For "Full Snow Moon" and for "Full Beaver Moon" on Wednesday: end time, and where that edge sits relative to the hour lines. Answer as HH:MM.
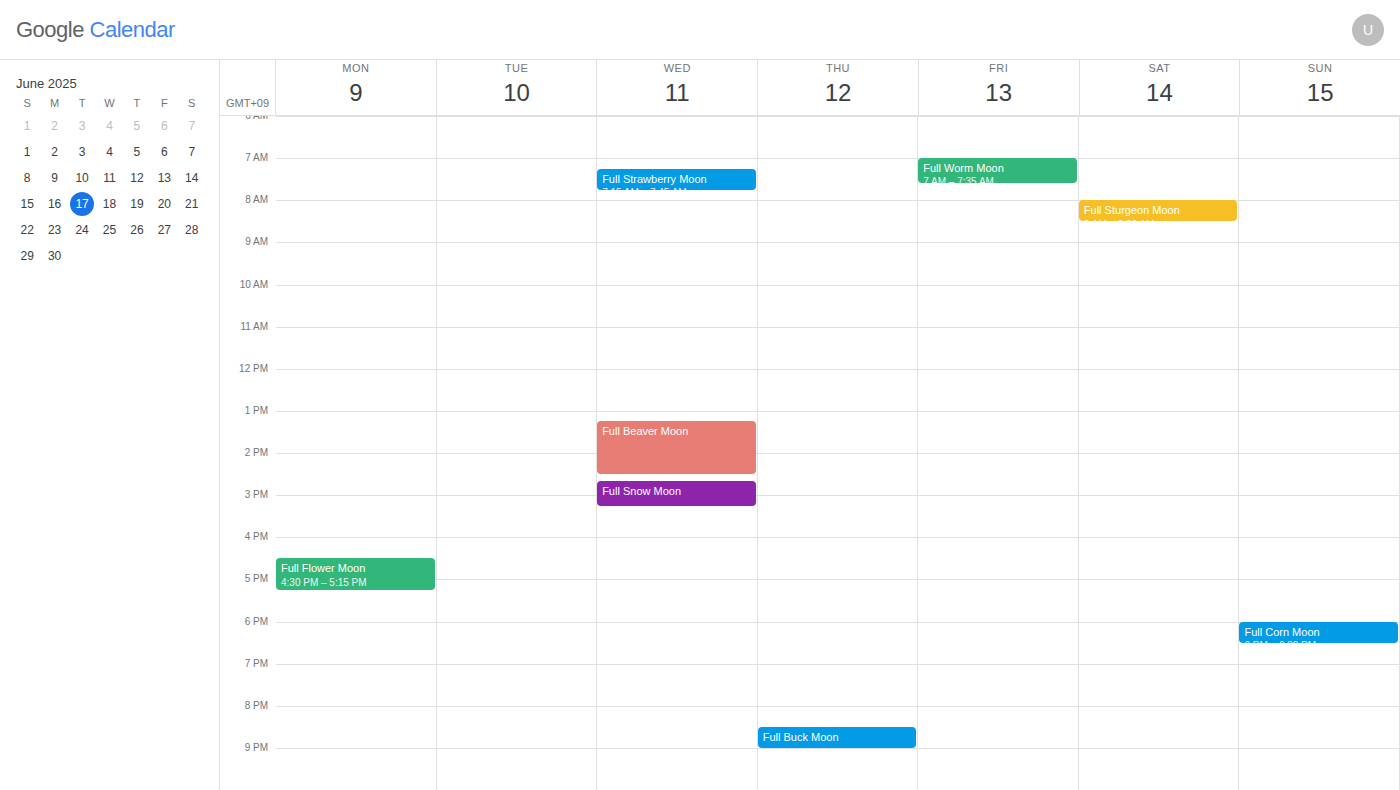
"Full Snow Moon": 15:15, neither: a quarter of the way from the 15:00 line to the 16:00 line. "Full Beaver Moon": 14:30, halfway between the 14:00 and 15:00 lines.